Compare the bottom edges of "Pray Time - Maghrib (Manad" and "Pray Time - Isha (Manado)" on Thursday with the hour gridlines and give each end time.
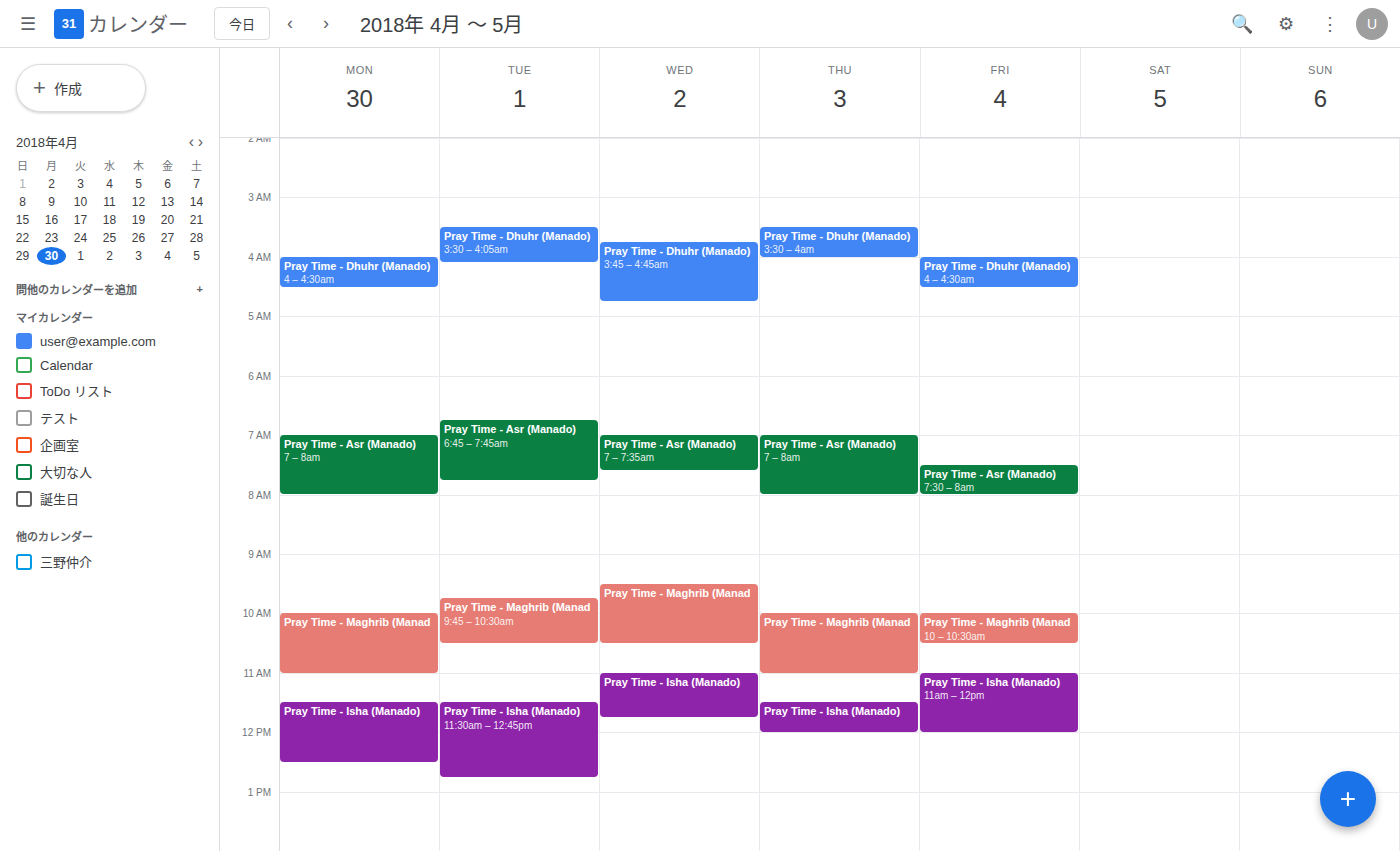
"Pray Time - Maghrib (Manad": 11:00 AM, exactly on the 11 AM line. "Pray Time - Isha (Manado)": 12:00 PM, exactly on the 12 PM line.